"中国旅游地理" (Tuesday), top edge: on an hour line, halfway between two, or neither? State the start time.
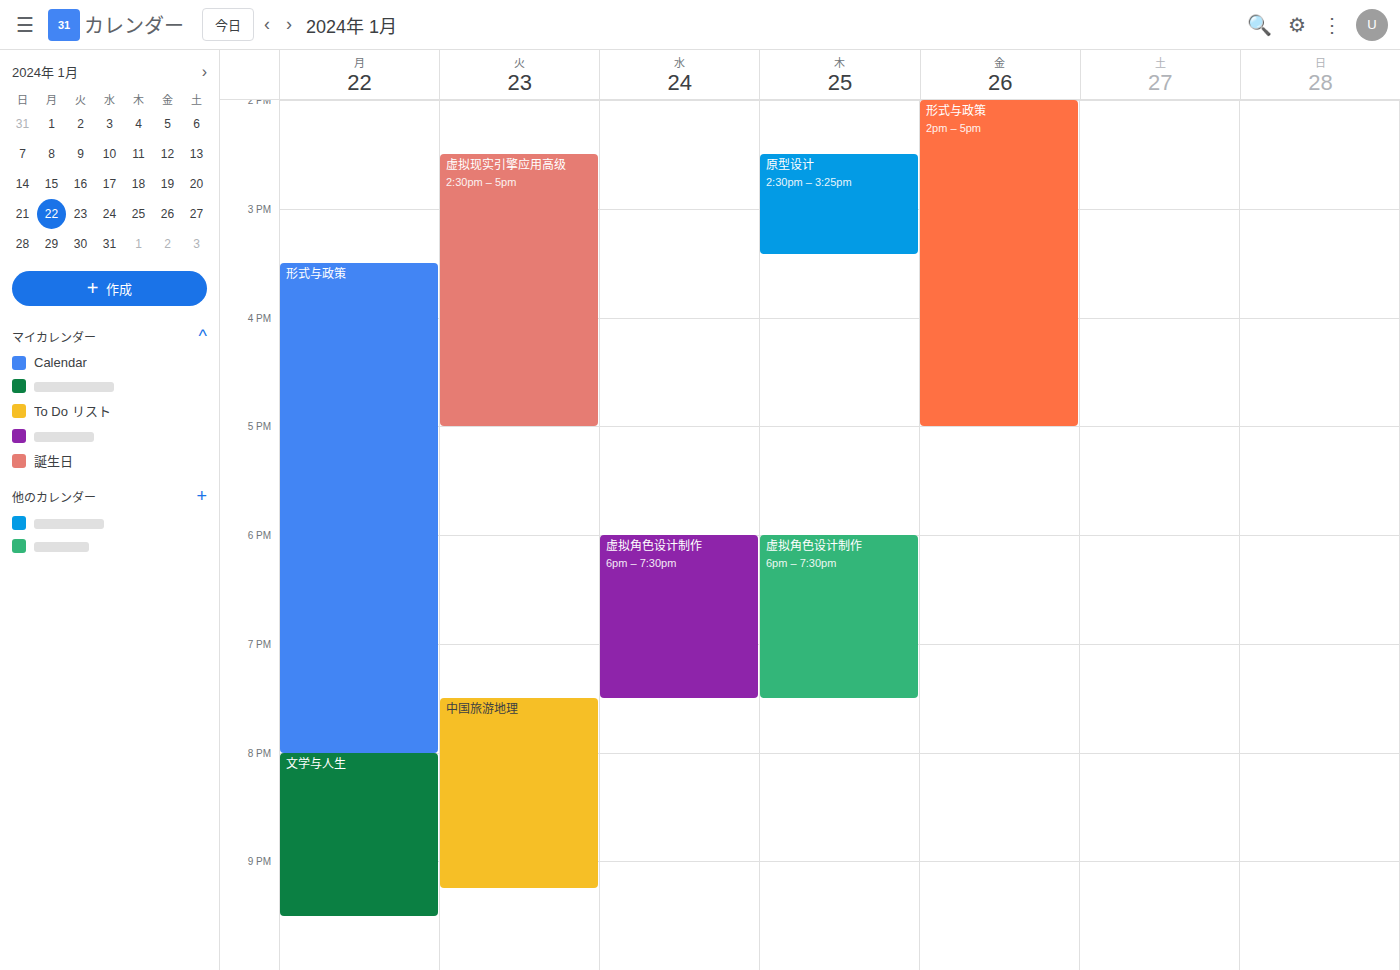
7:30 PM -- halfway between the 7 PM and 8 PM lines.